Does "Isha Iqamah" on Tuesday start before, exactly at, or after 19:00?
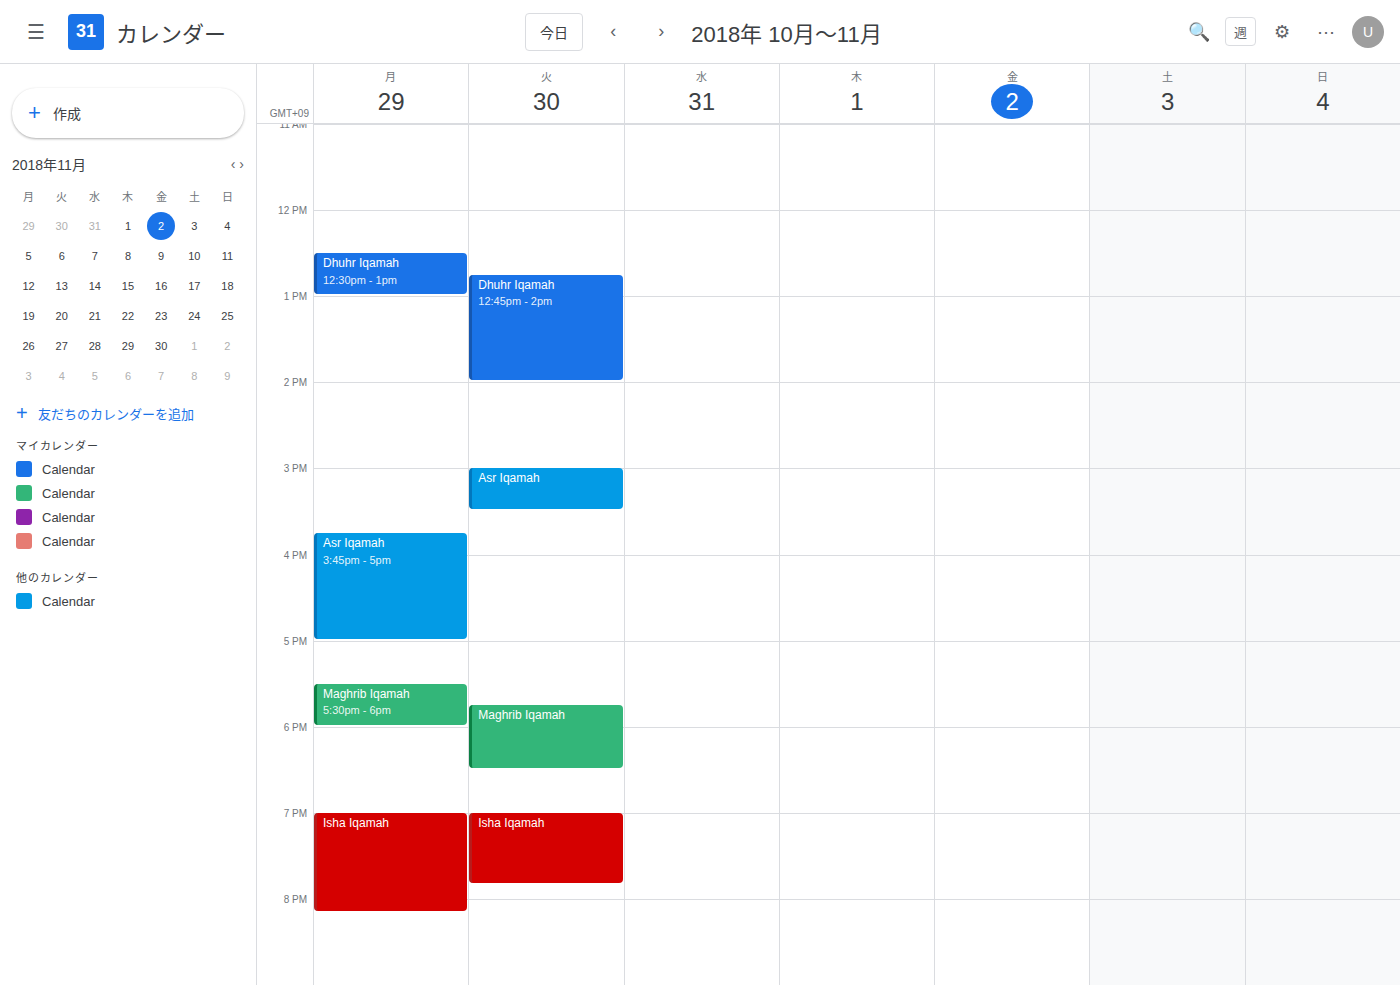
19:00 -- exactly at 19:00, on the 19:00 line.